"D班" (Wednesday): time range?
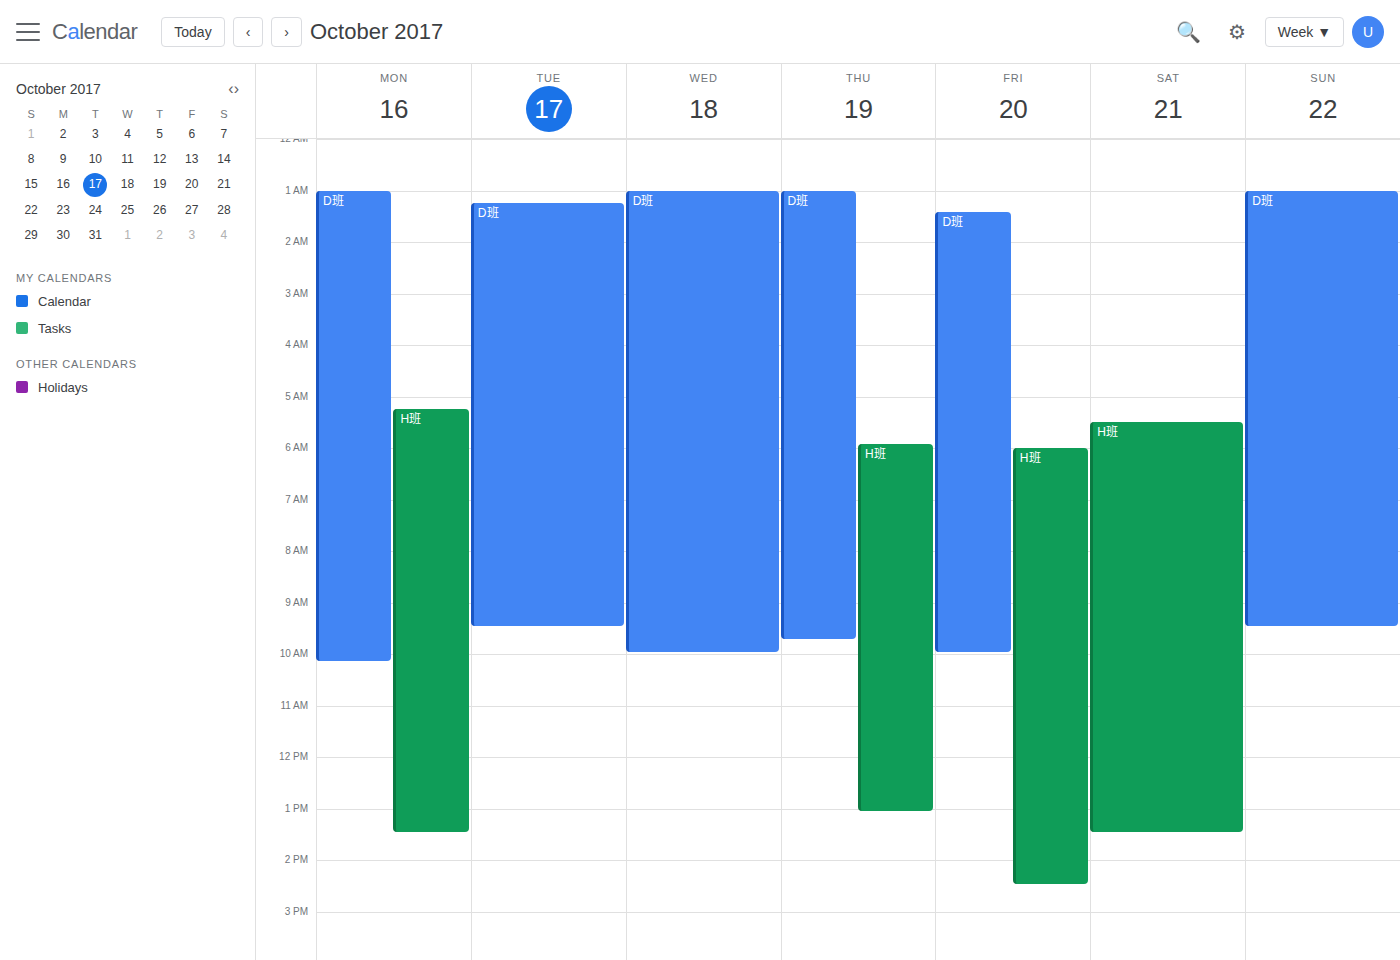
1:00 AM to 10:00 AM